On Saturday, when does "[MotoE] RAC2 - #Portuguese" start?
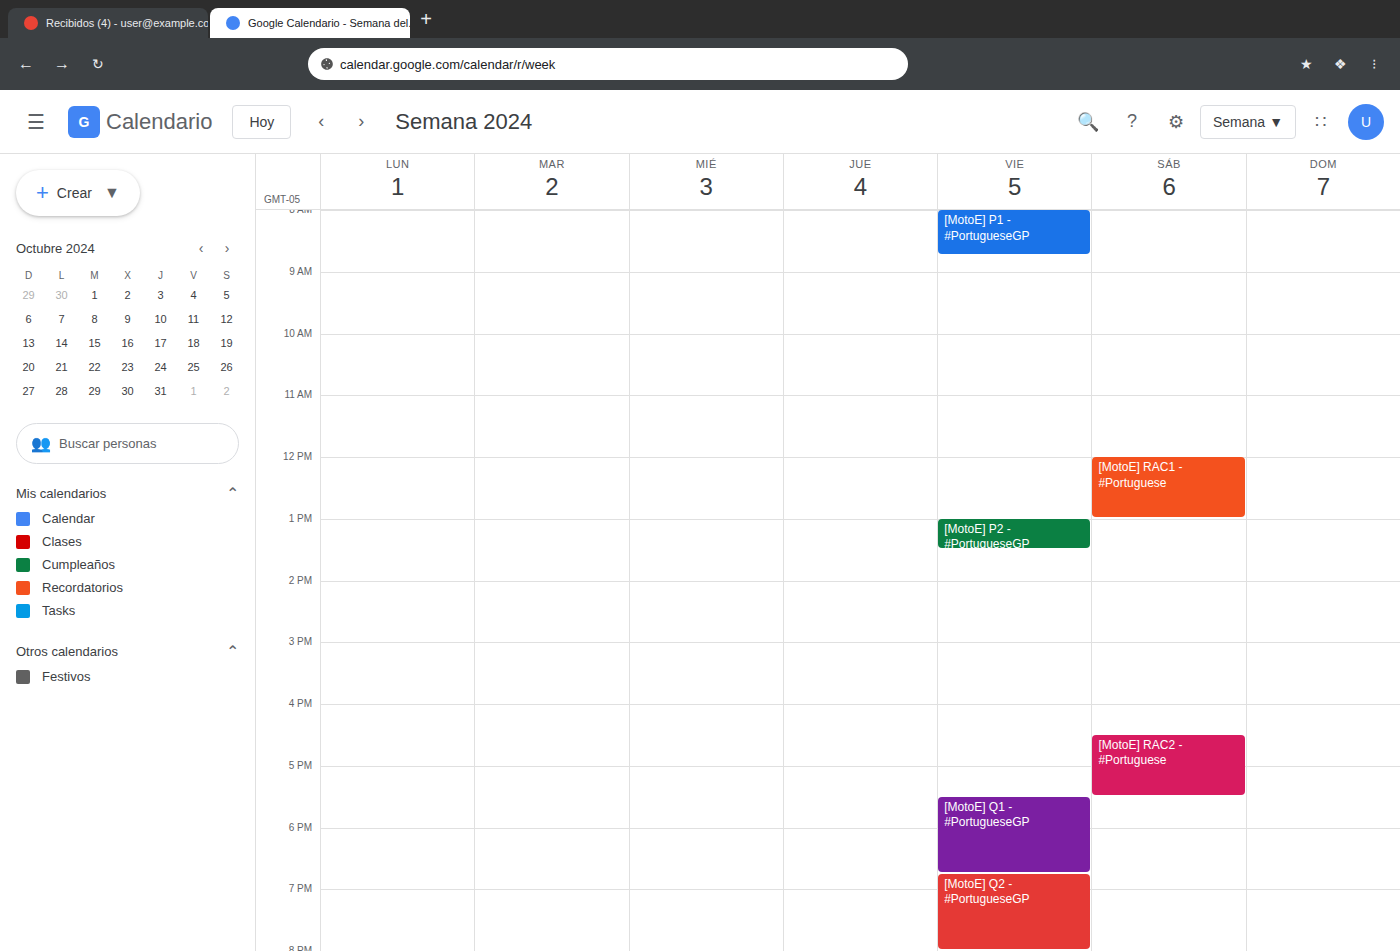
4:30 PM